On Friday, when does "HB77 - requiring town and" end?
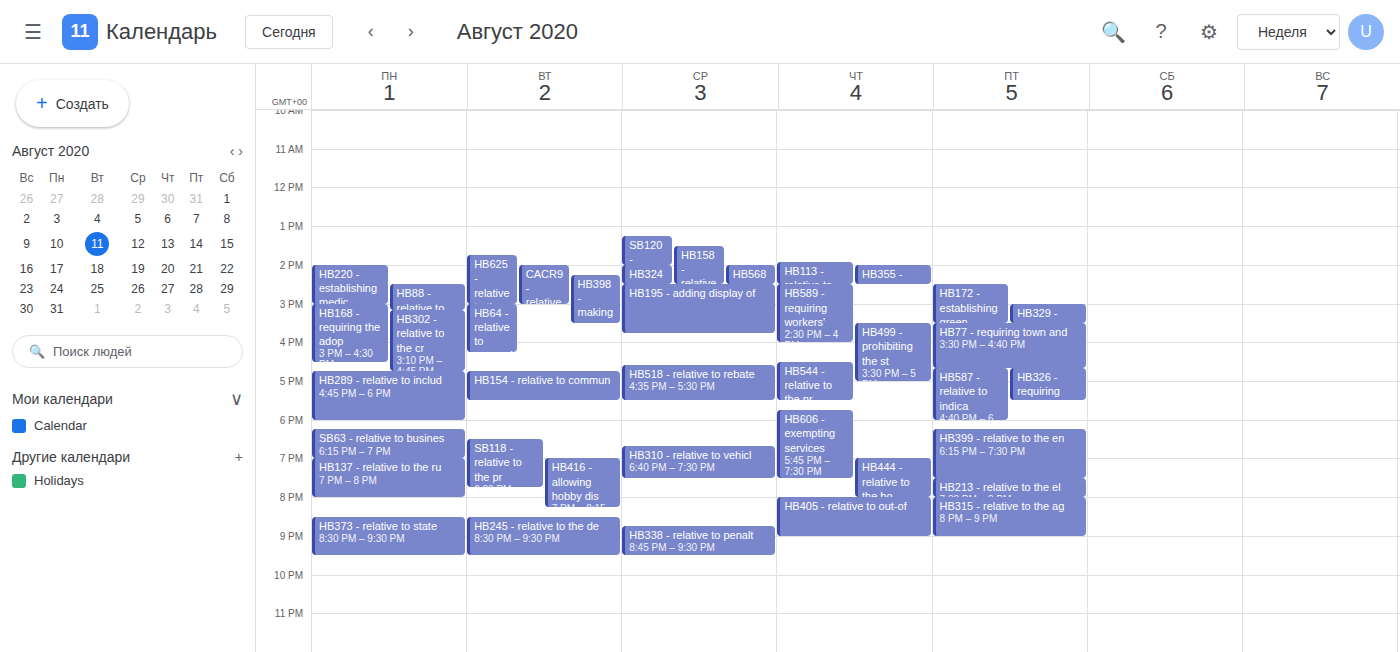
4:40 PM